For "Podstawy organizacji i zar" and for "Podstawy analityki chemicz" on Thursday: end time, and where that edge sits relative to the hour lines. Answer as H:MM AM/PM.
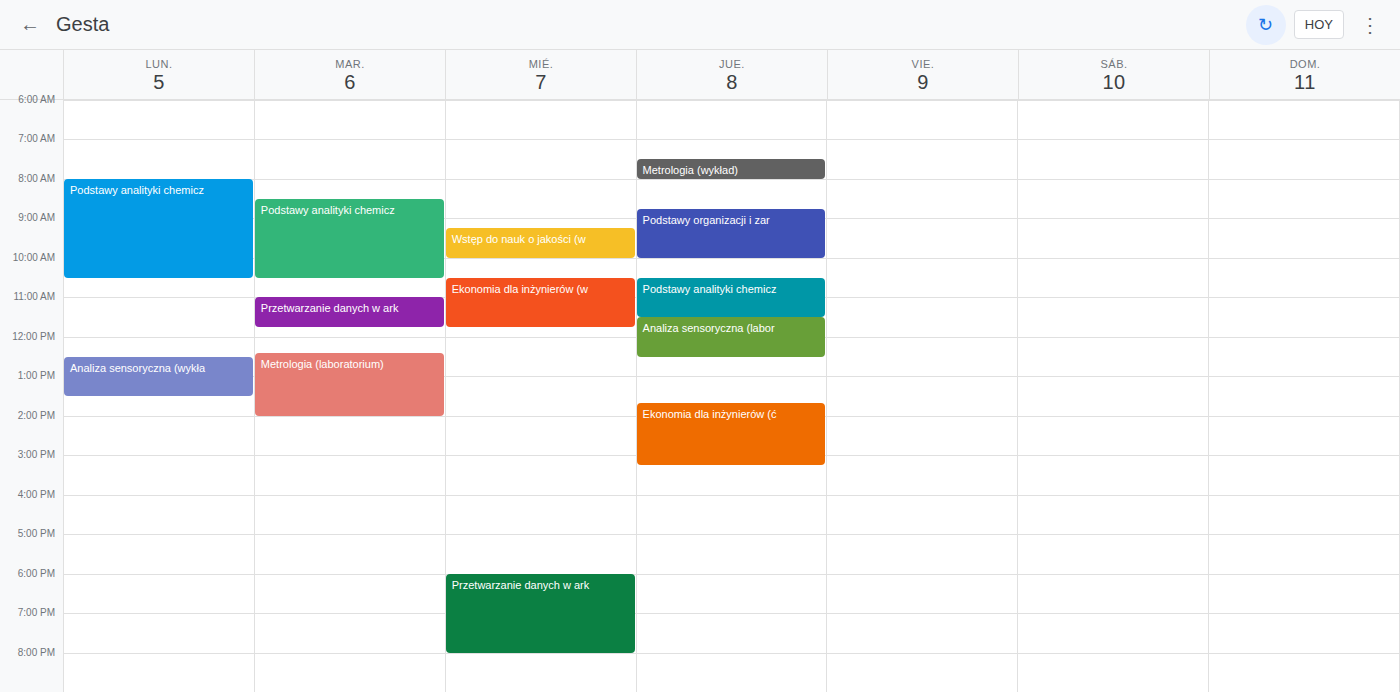
"Podstawy organizacji i zar": 10:00 AM, exactly on the 10 AM line. "Podstawy analityki chemicz": 11:30 AM, halfway between the 11 AM and 12 PM lines.